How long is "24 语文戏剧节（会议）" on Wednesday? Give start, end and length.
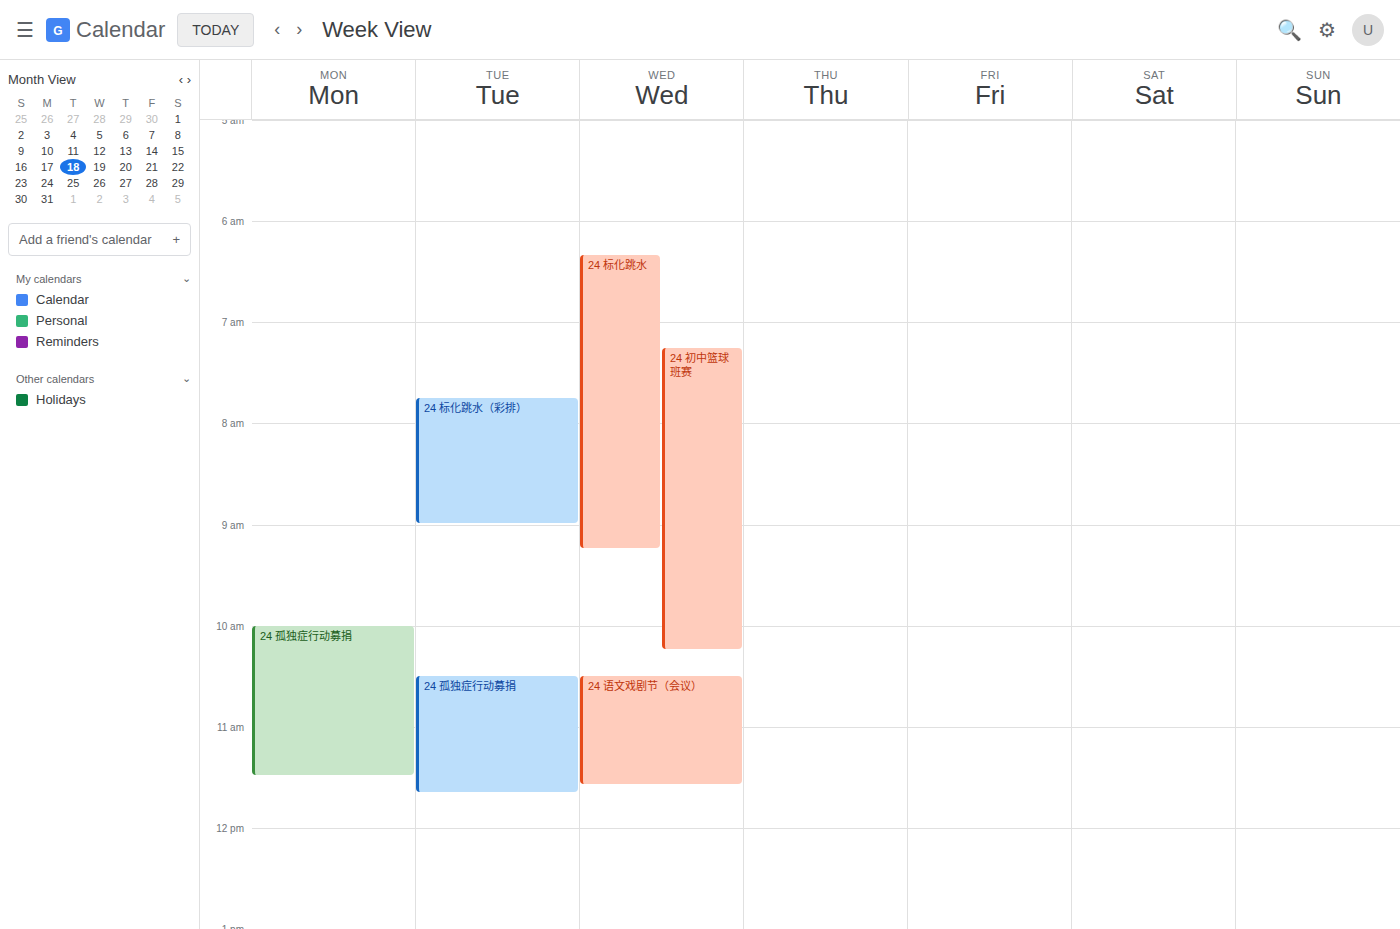
10:30 AM to 11:35 AM, 1 hour 5 minutes